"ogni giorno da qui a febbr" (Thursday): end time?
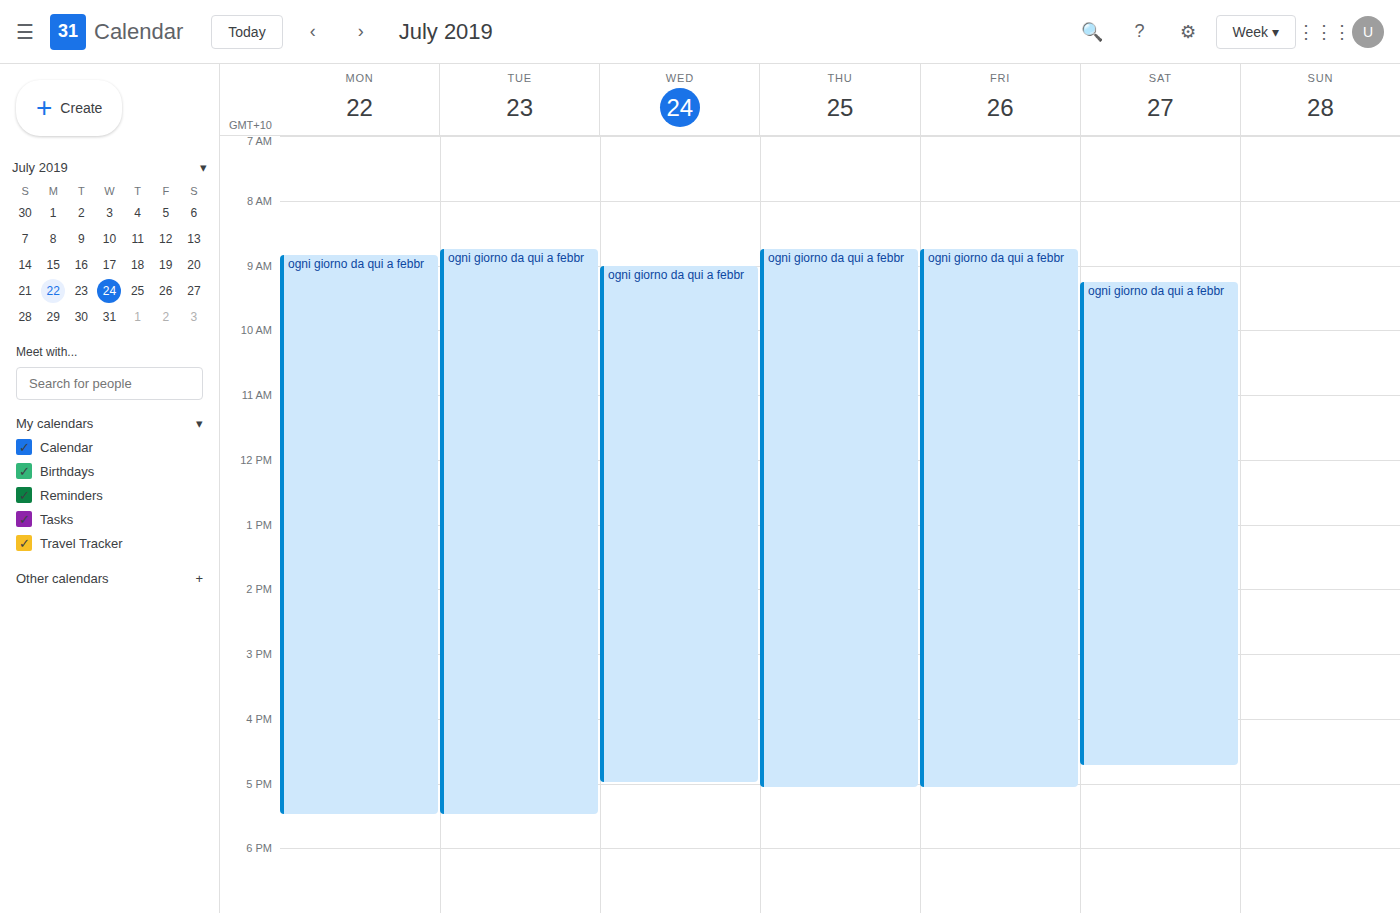
5:05 PM